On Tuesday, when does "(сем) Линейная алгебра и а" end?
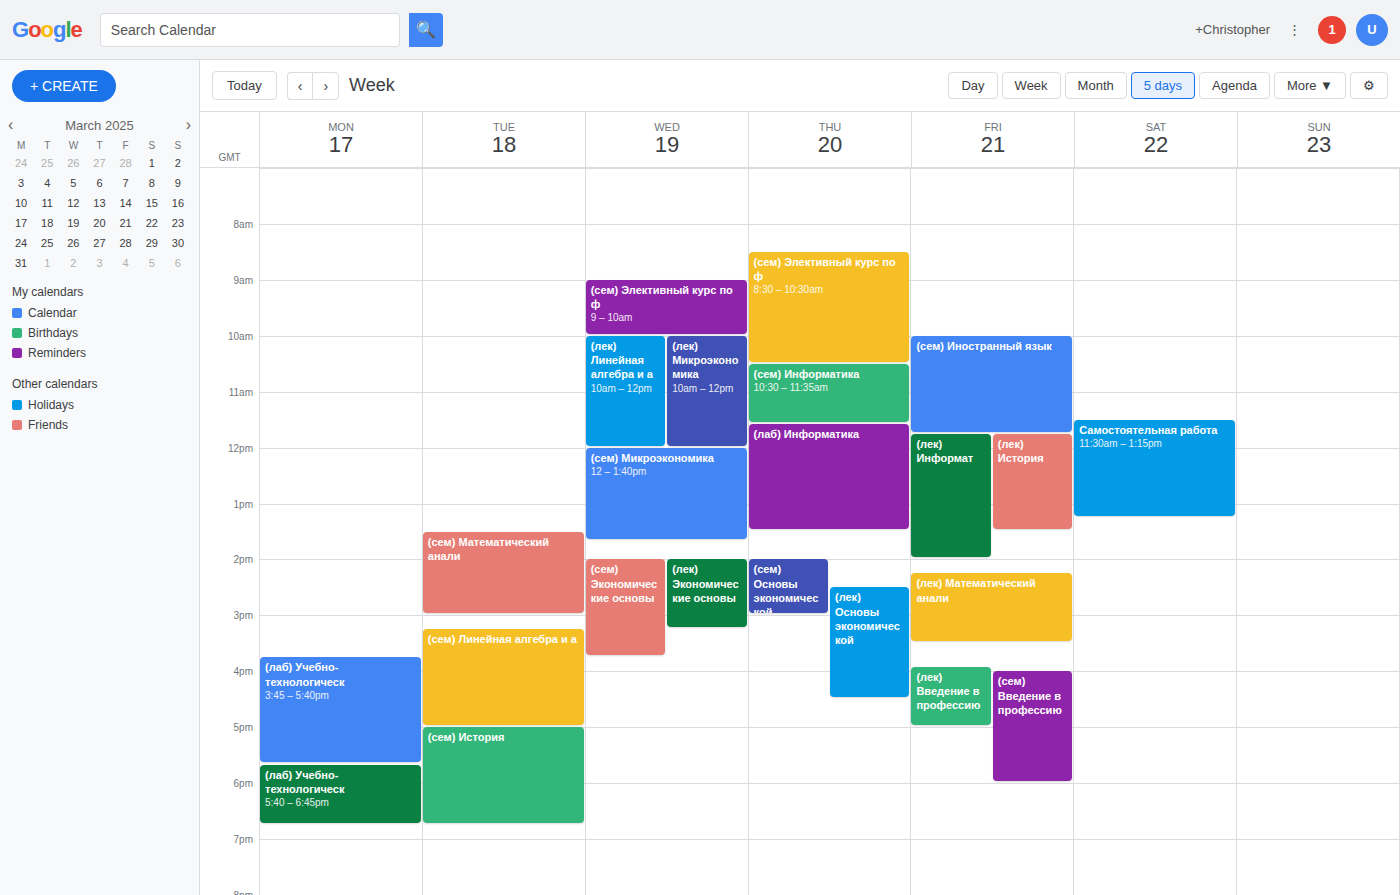
17:00